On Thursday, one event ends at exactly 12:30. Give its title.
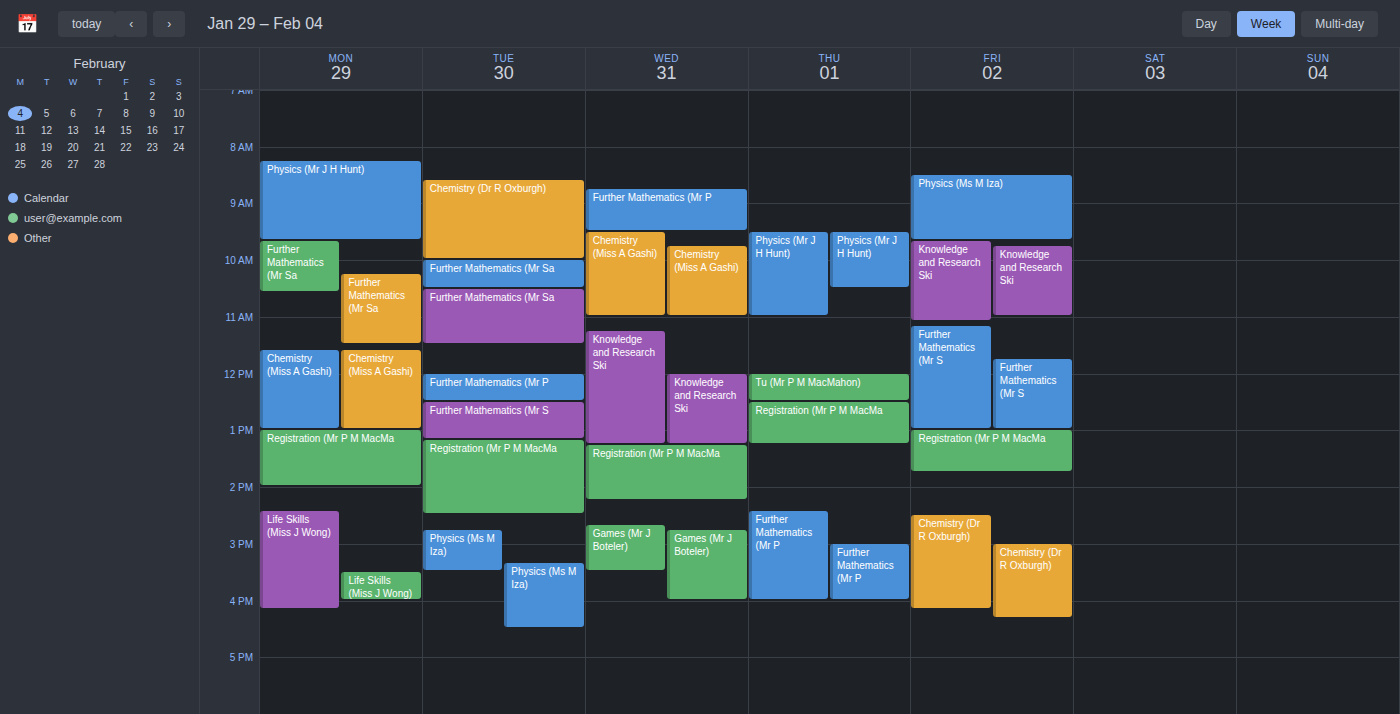
"Tu (Mr P M MacMahon)"